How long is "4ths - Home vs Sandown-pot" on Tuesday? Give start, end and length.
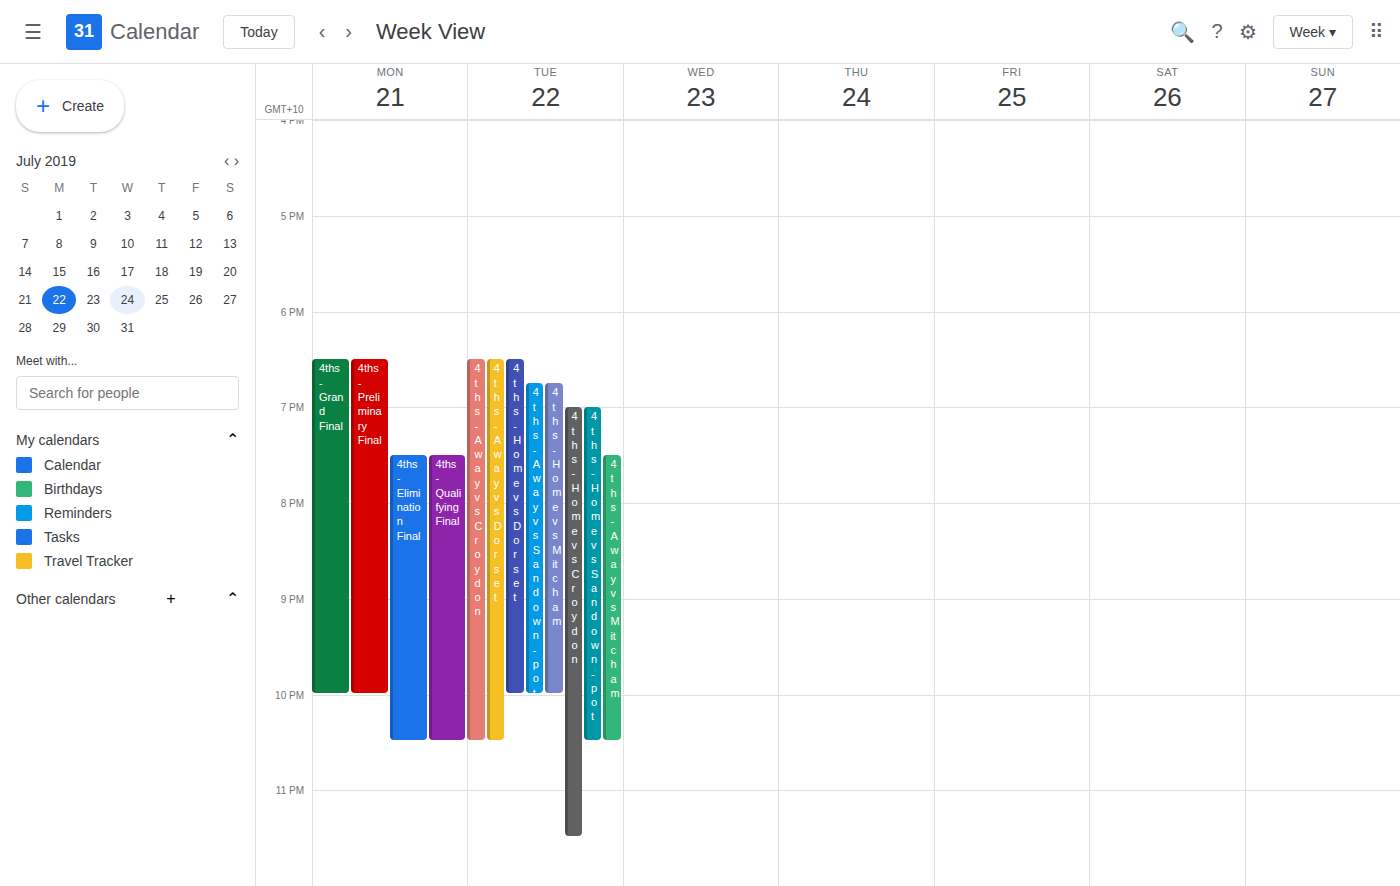
7:00 PM to 10:30 PM, 3 hours 30 minutes